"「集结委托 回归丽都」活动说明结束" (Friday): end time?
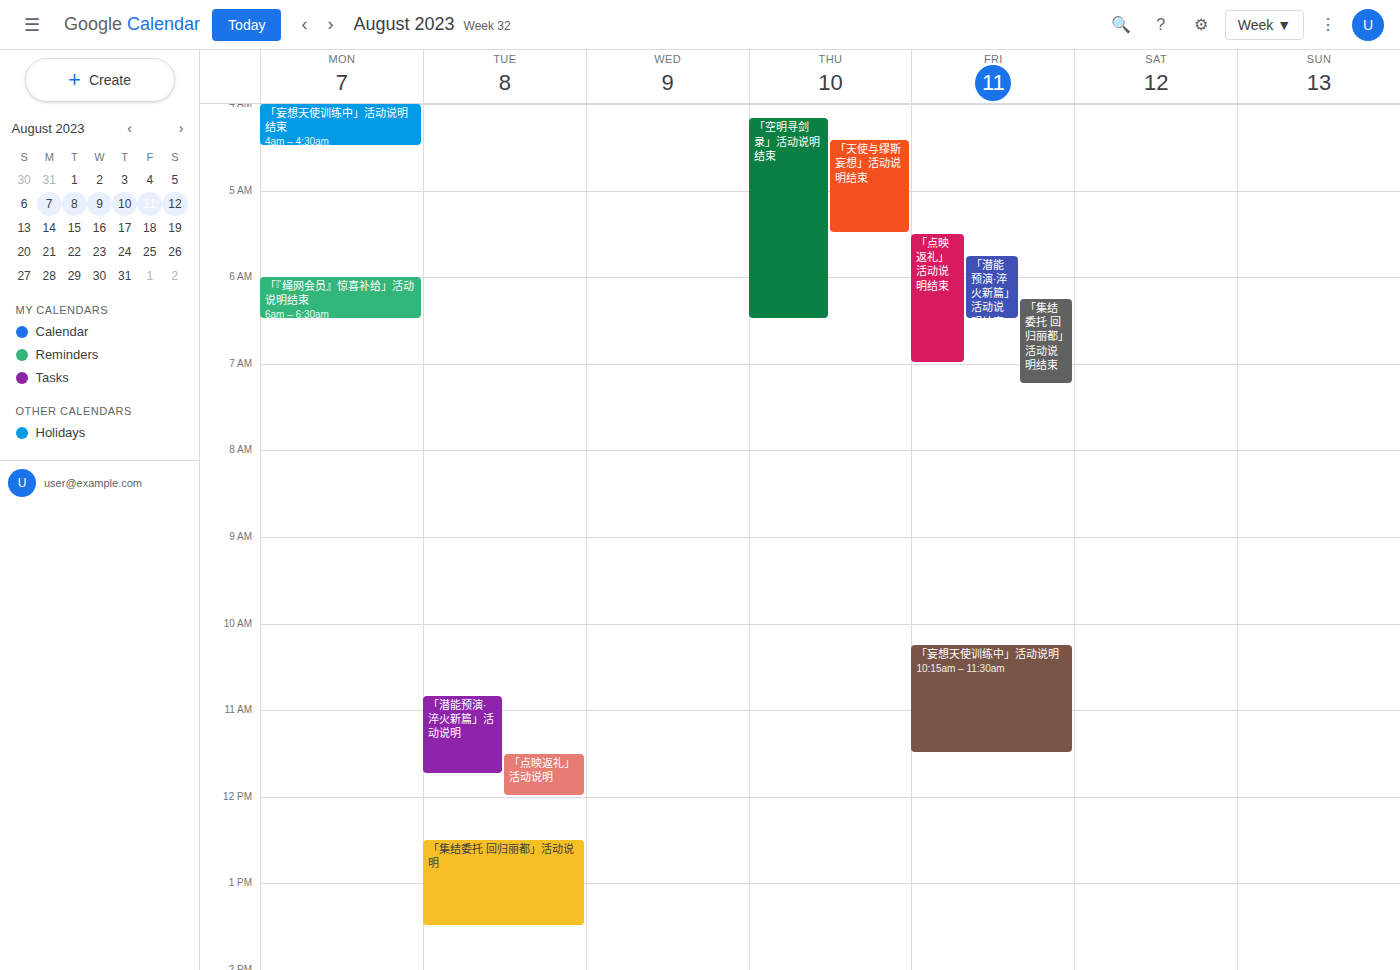
7:15 AM